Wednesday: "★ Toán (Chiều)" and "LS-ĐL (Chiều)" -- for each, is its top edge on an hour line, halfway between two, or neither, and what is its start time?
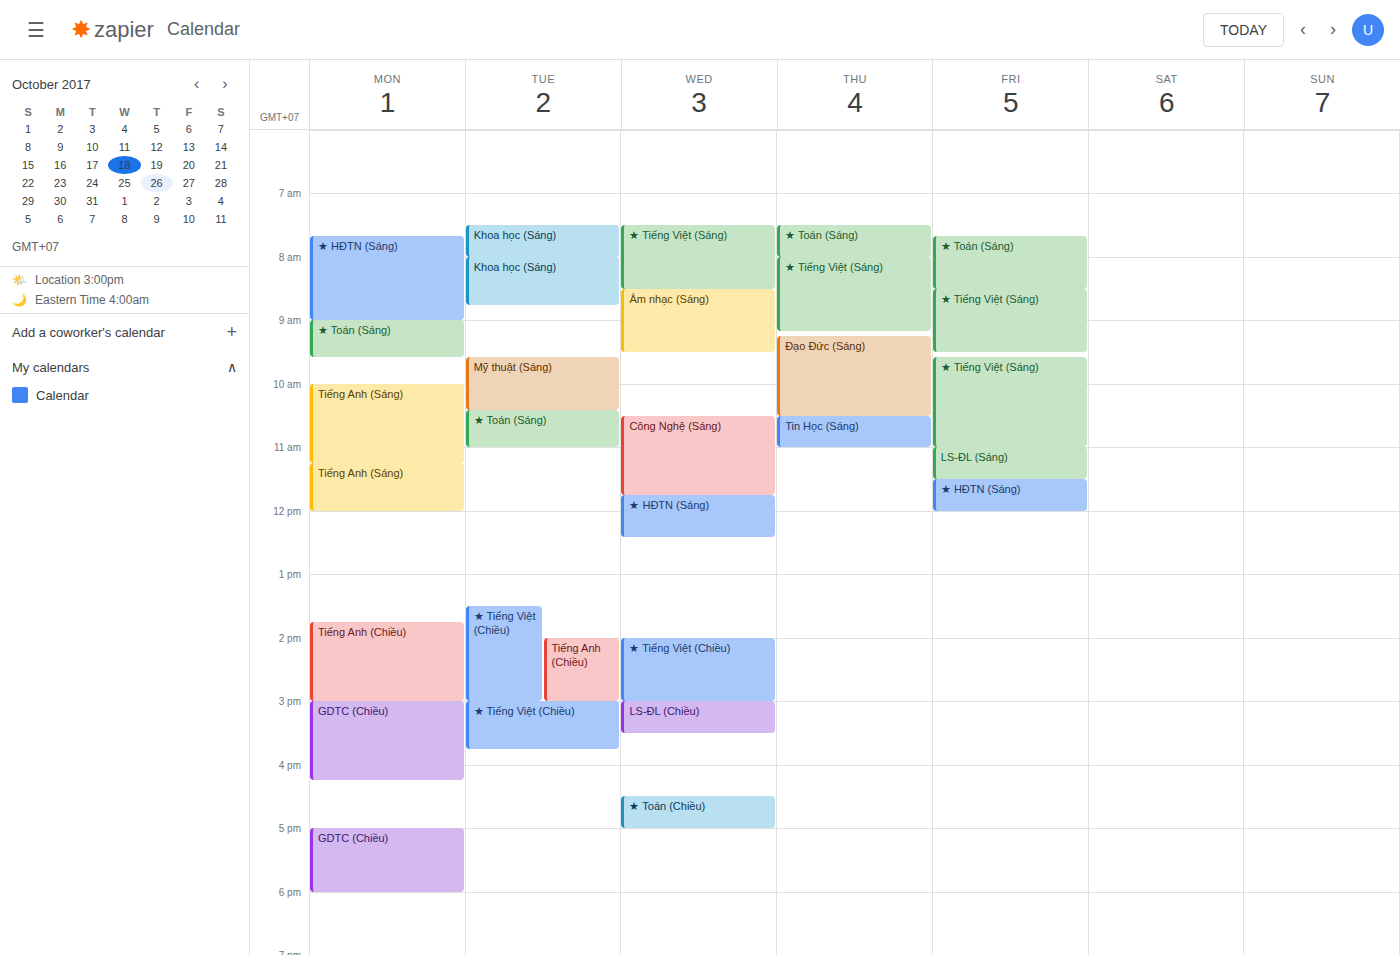
"★ Toán (Chiều)": 4:30 PM, halfway between the 4 PM and 5 PM lines. "LS-ĐL (Chiều)": 3:00 PM, exactly on the 3 PM line.